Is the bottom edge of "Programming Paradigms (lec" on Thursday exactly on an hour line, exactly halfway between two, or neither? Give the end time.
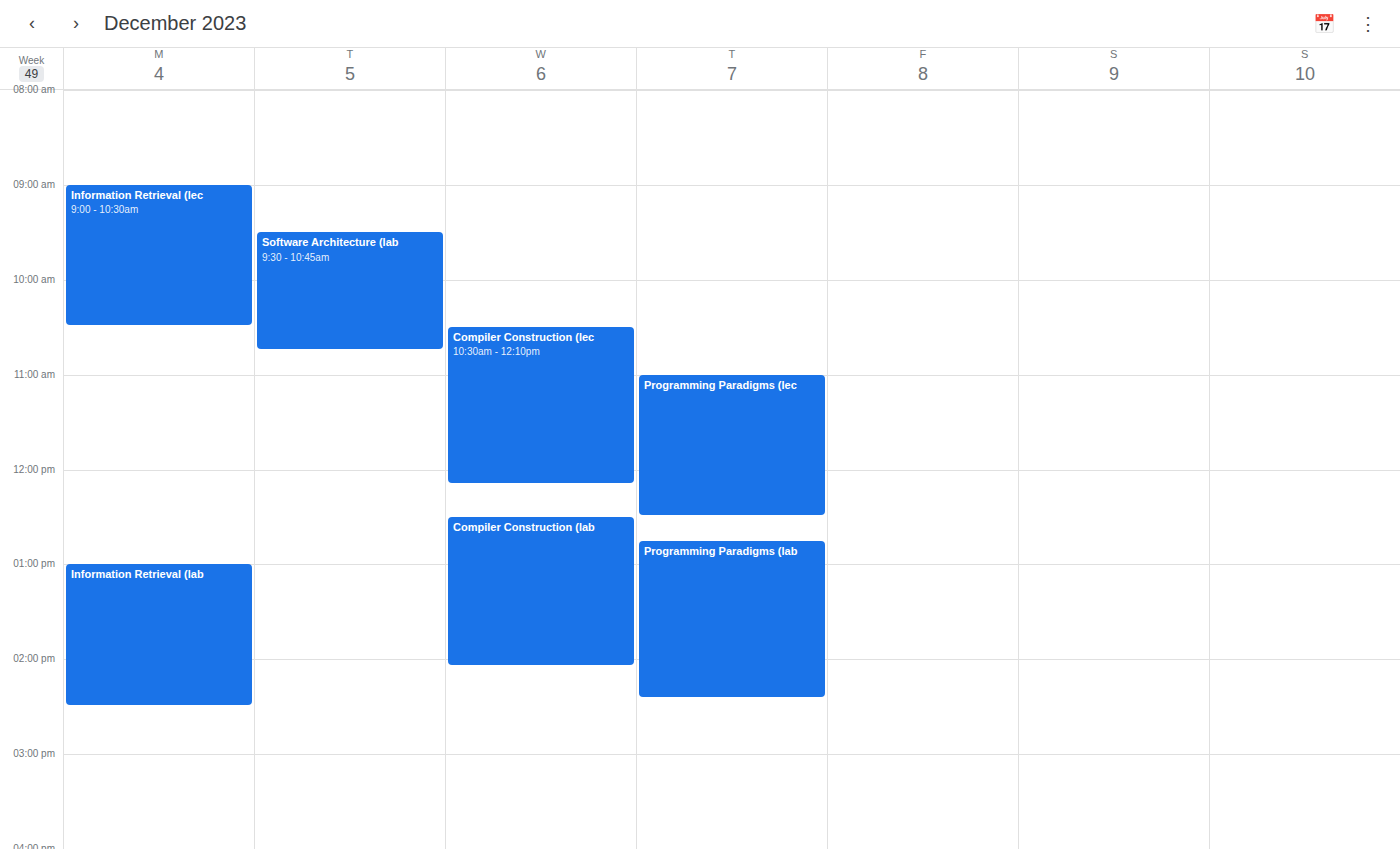
12:30 PM -- halfway between the 12 PM and 1 PM lines.